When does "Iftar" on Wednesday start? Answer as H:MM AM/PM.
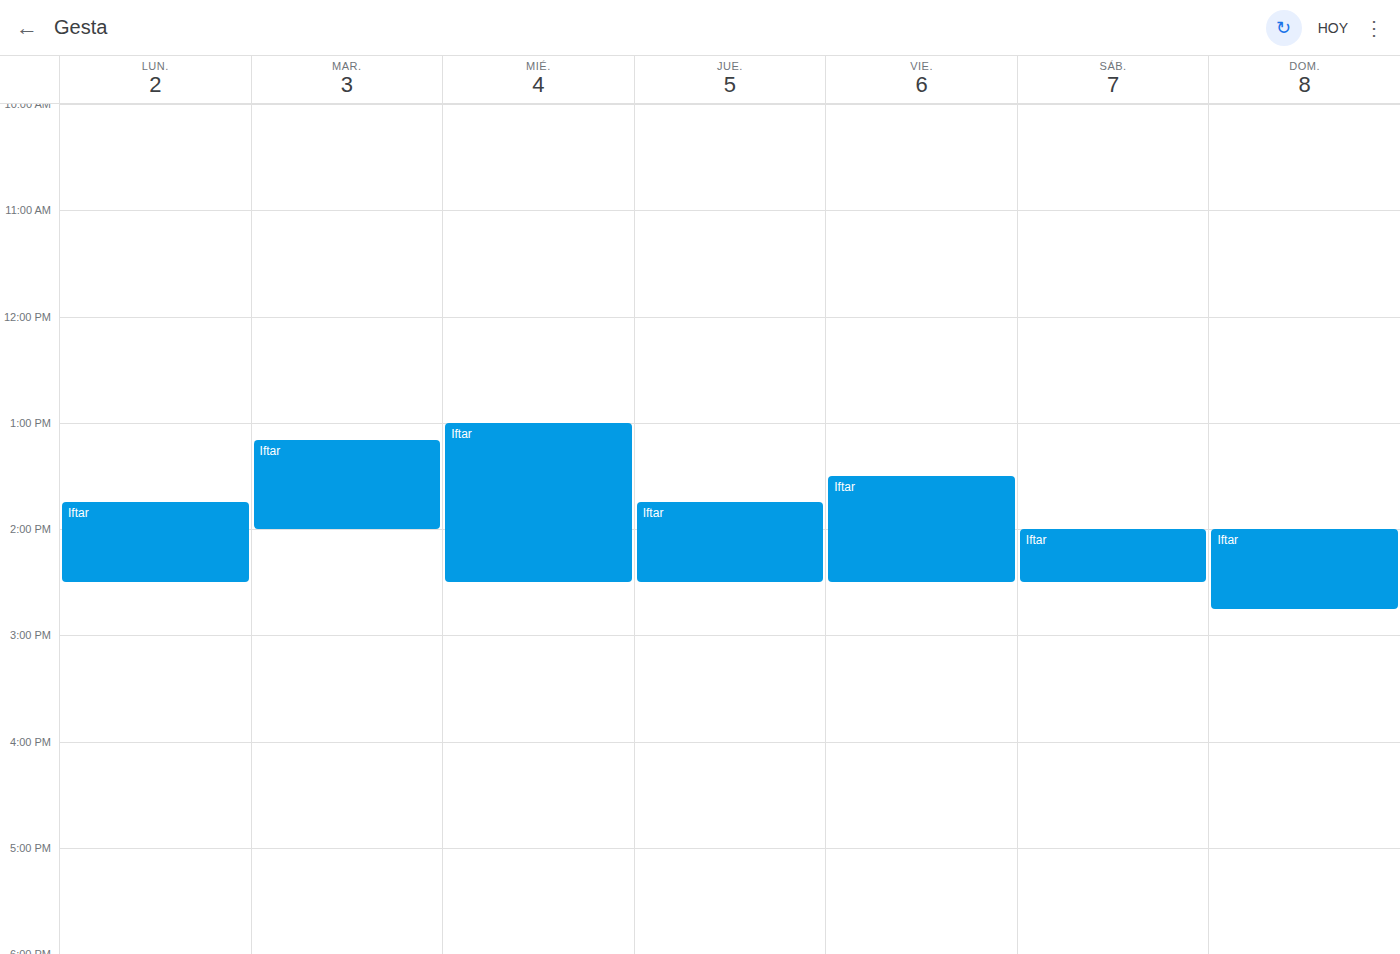
1:00 PM